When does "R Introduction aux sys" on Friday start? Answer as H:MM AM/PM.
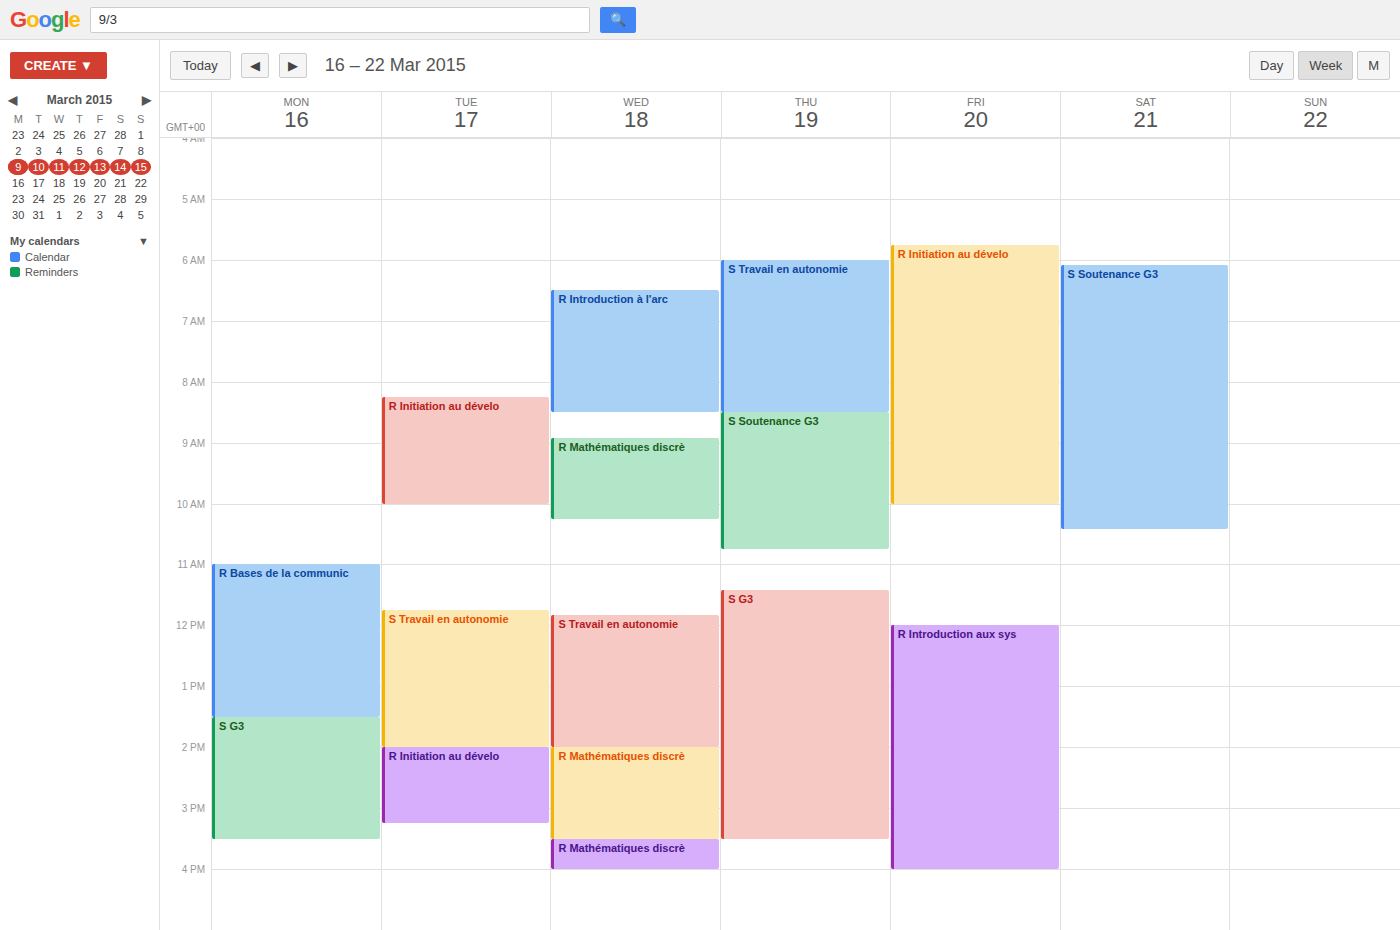
12:00 PM